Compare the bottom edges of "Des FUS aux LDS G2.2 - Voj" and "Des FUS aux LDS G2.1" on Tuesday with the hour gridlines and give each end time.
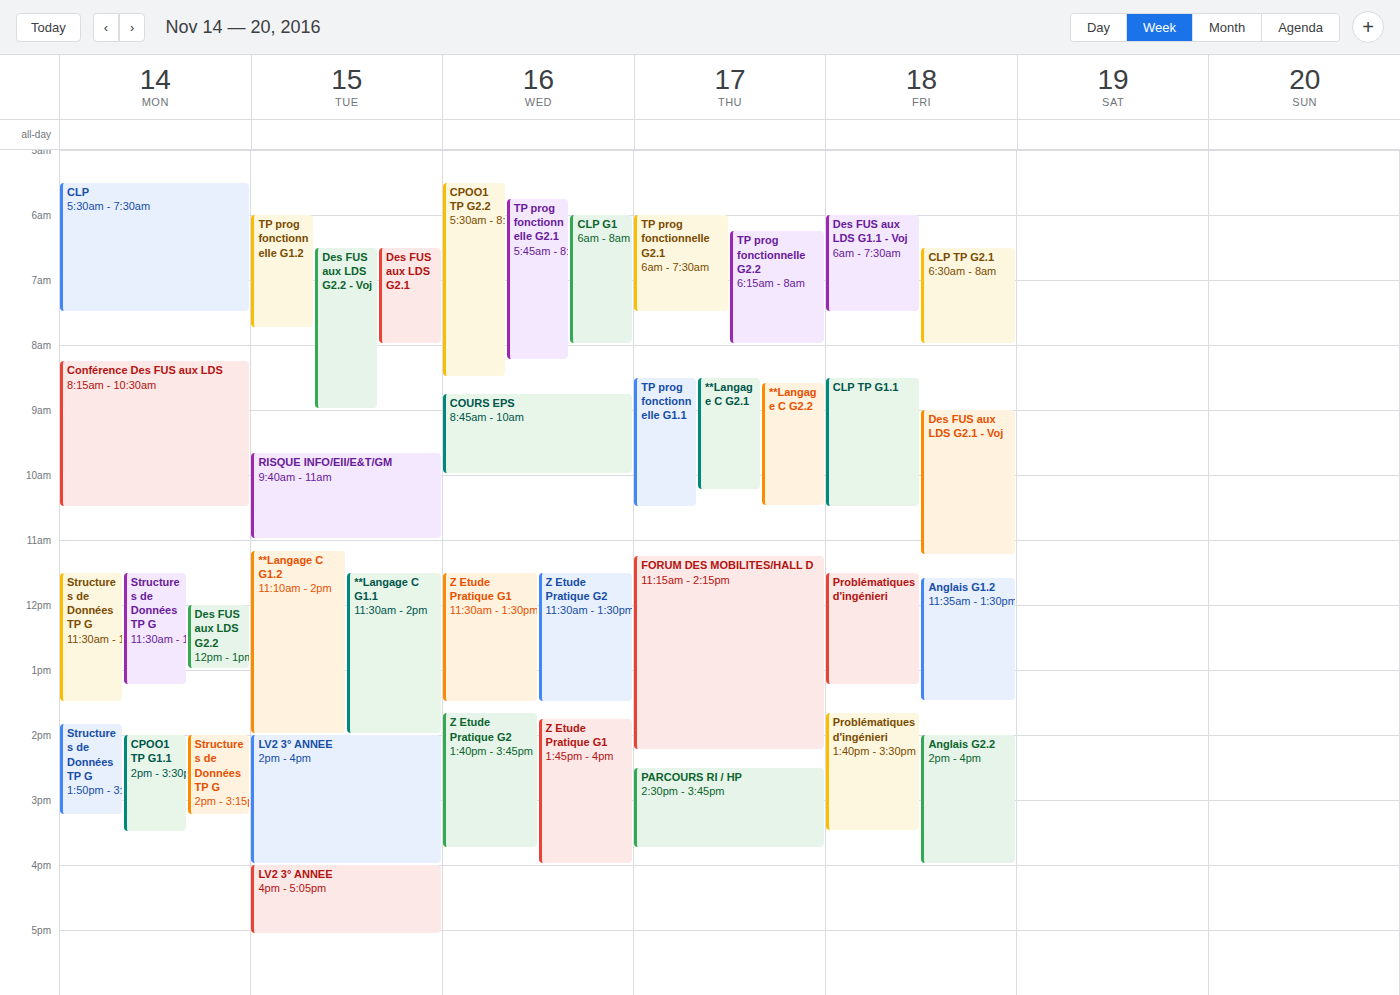
"Des FUS aux LDS G2.2 - Voj": 9:00 AM, exactly on the 9 AM line. "Des FUS aux LDS G2.1": 8:00 AM, exactly on the 8 AM line.